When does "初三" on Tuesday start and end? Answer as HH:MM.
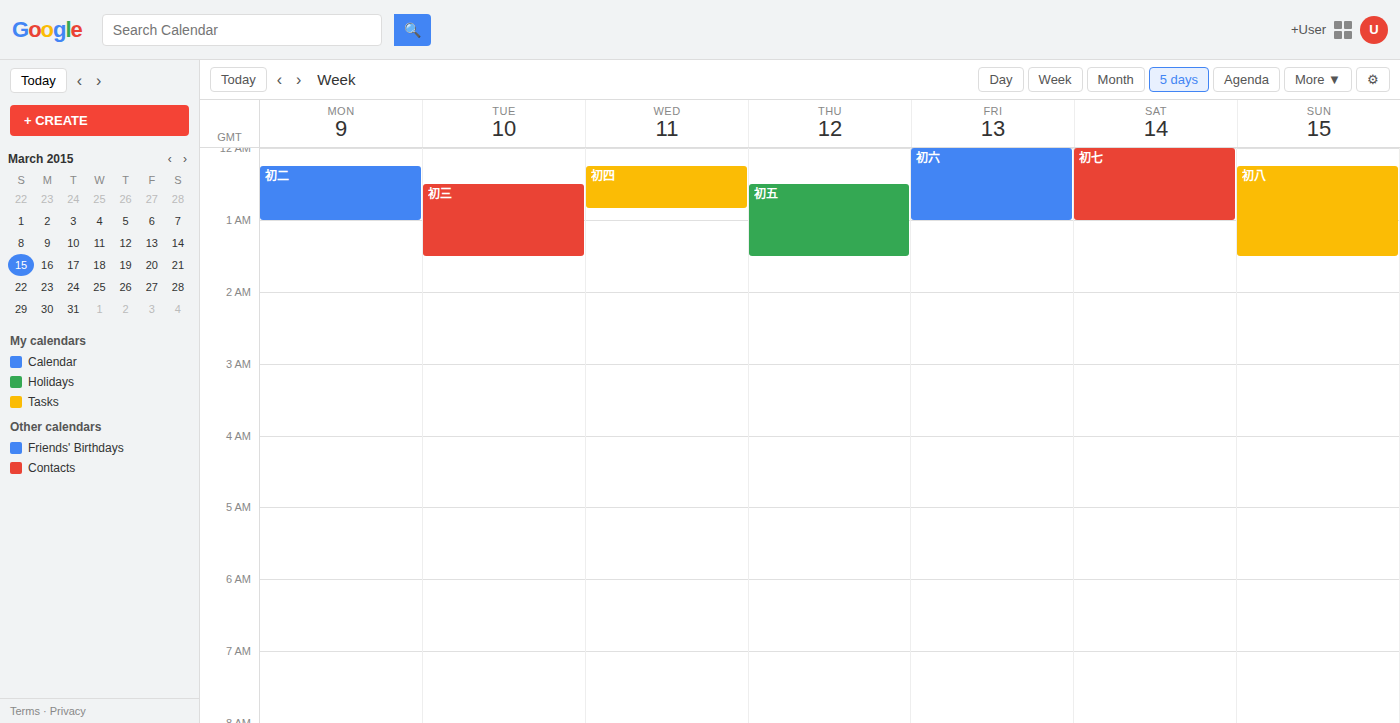
00:30 to 01:30